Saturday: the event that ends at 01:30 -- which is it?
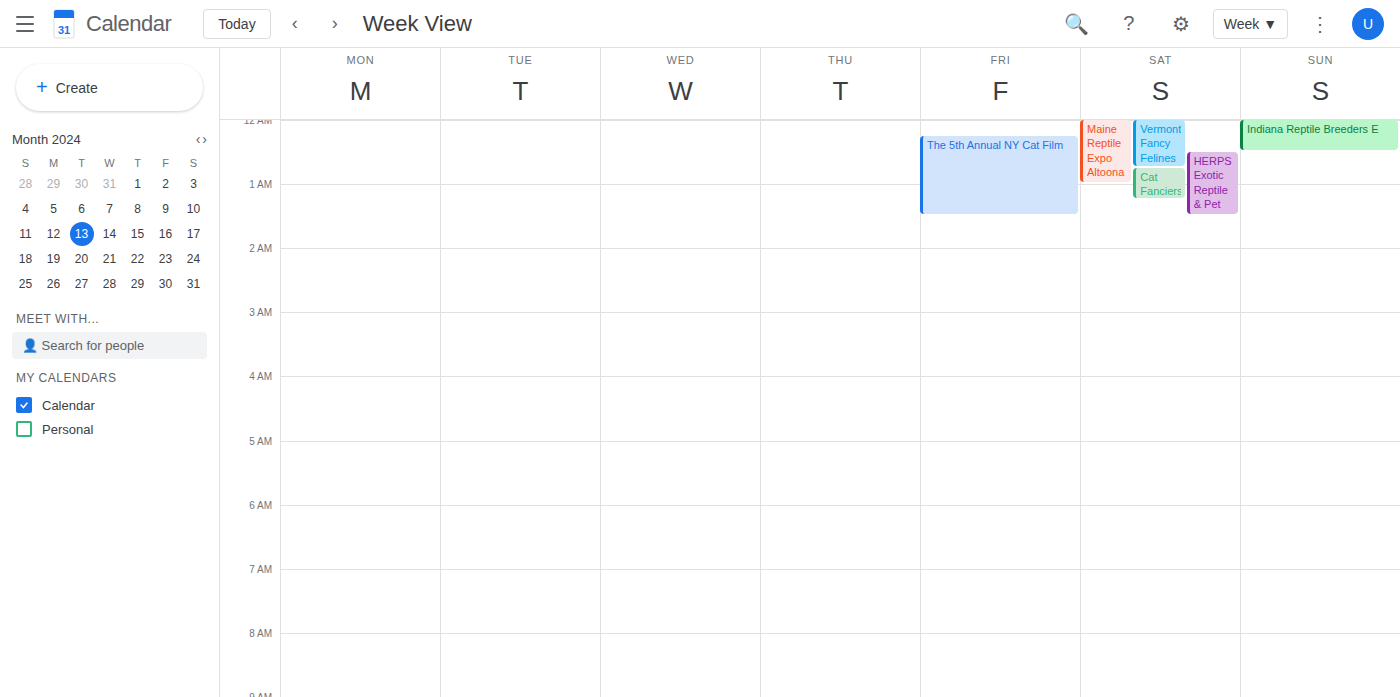
"HERPS Exotic Reptile & Pet"